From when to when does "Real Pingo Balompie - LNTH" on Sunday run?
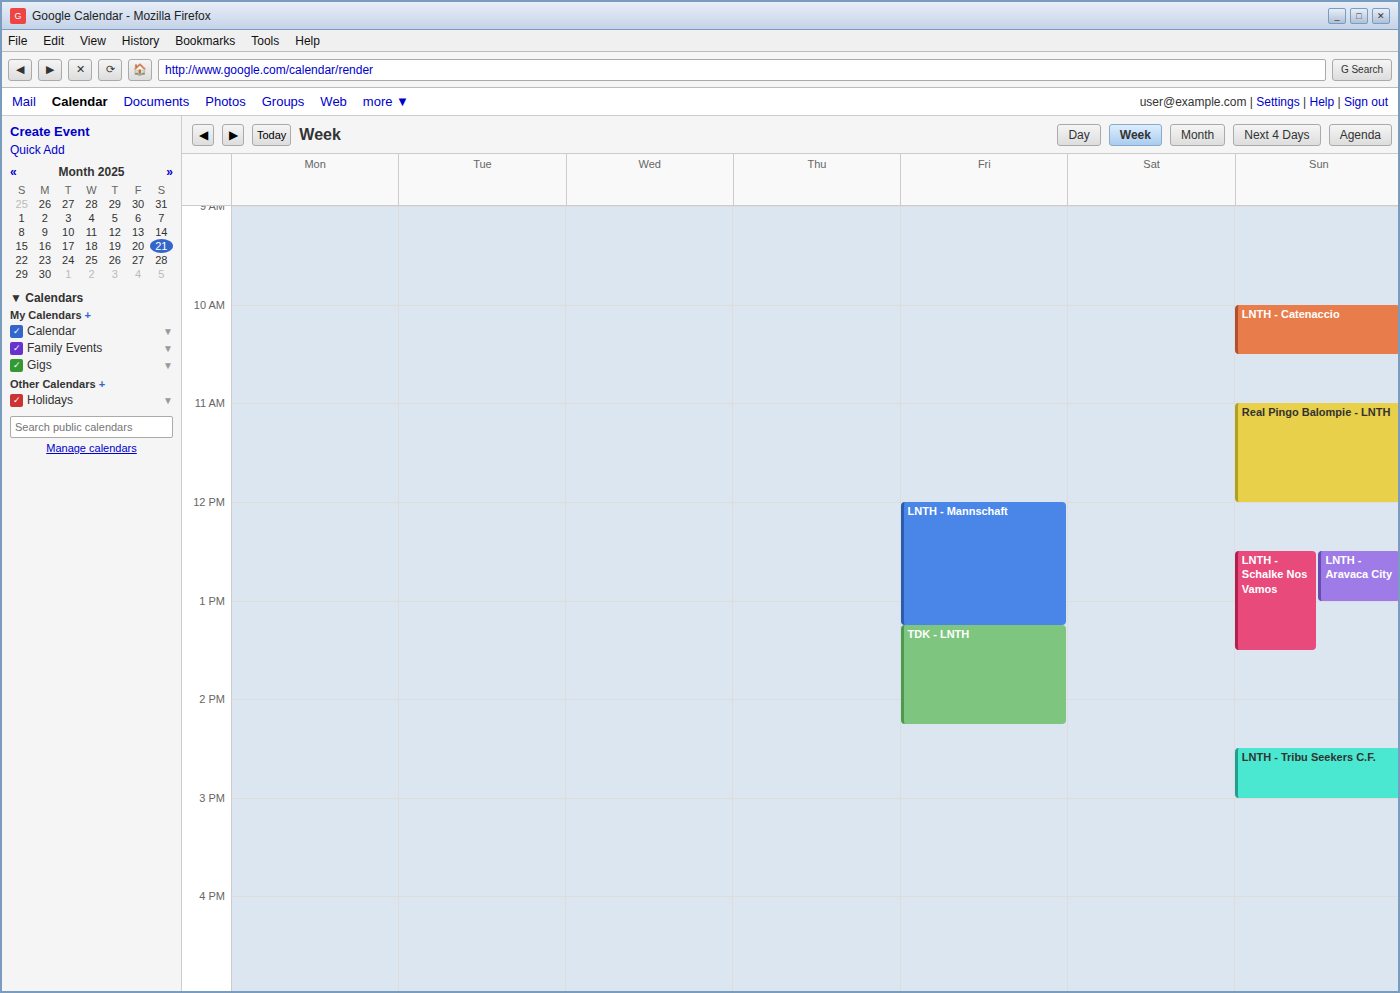
11:00 AM to 12:00 PM